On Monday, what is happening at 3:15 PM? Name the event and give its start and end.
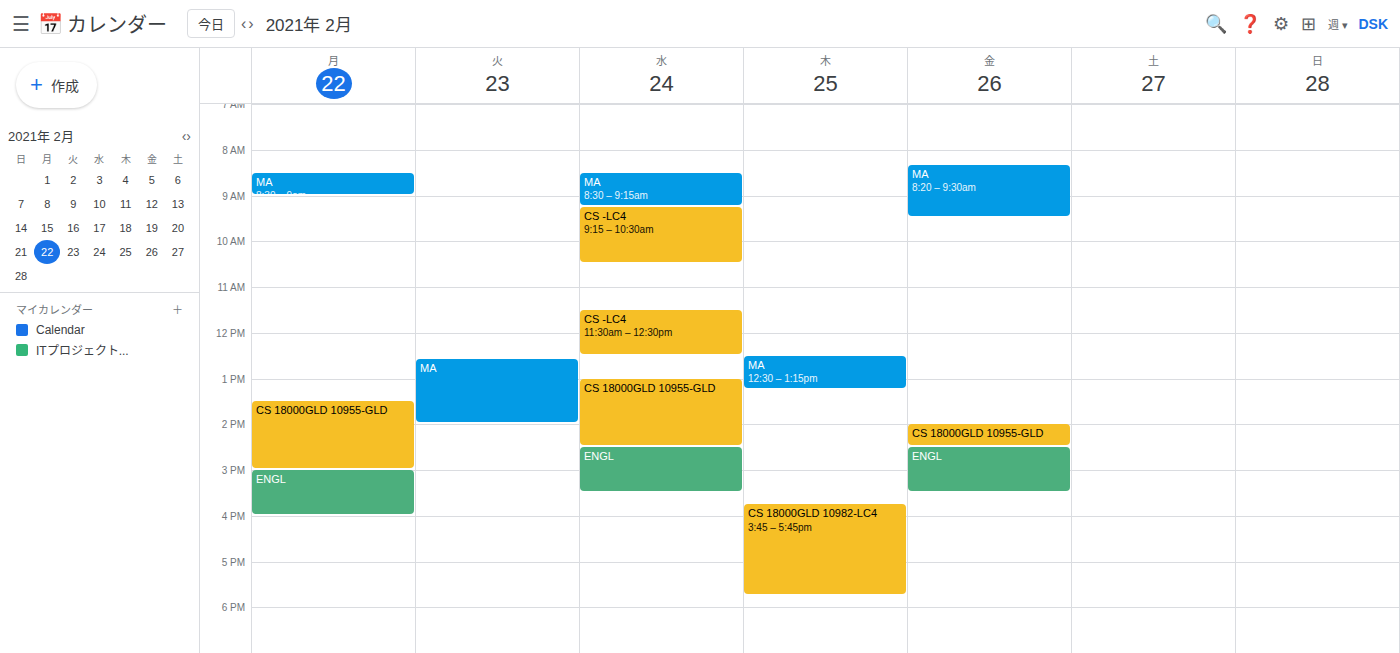
"ENGL", 3:00 PM to 4:00 PM